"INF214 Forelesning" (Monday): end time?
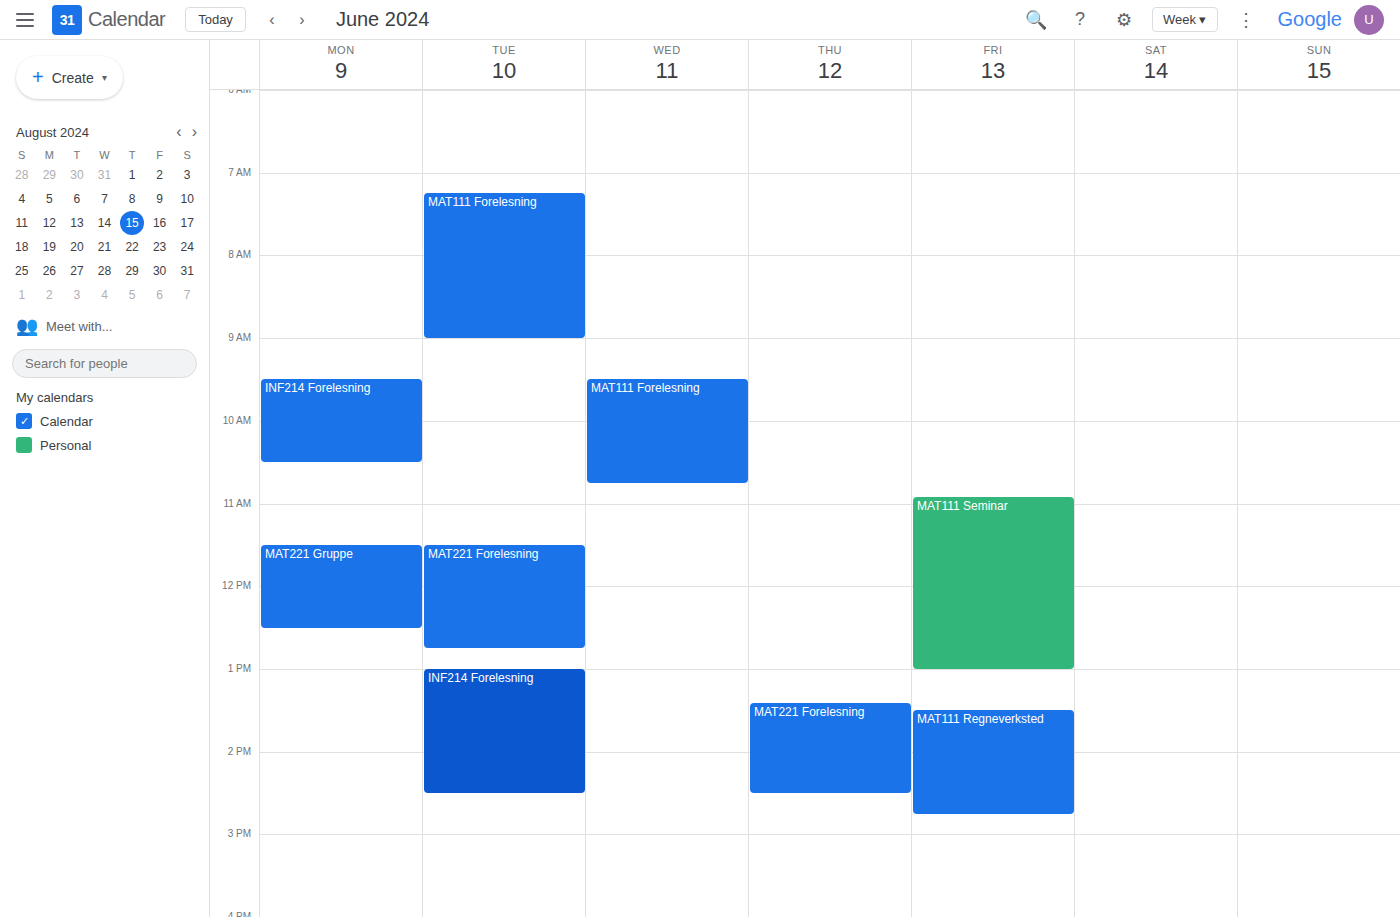
10:30 AM